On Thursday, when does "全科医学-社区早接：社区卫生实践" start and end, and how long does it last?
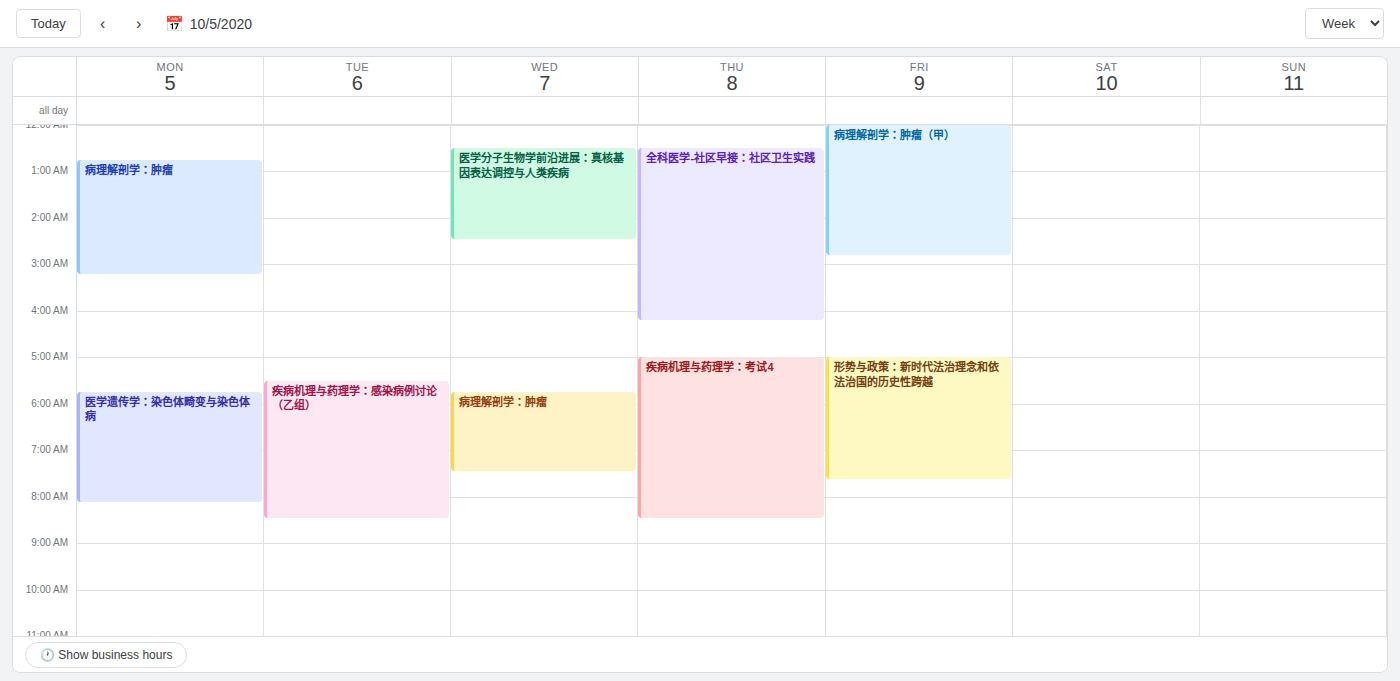
12:30 AM to 4:15 AM, 3 hours 45 minutes